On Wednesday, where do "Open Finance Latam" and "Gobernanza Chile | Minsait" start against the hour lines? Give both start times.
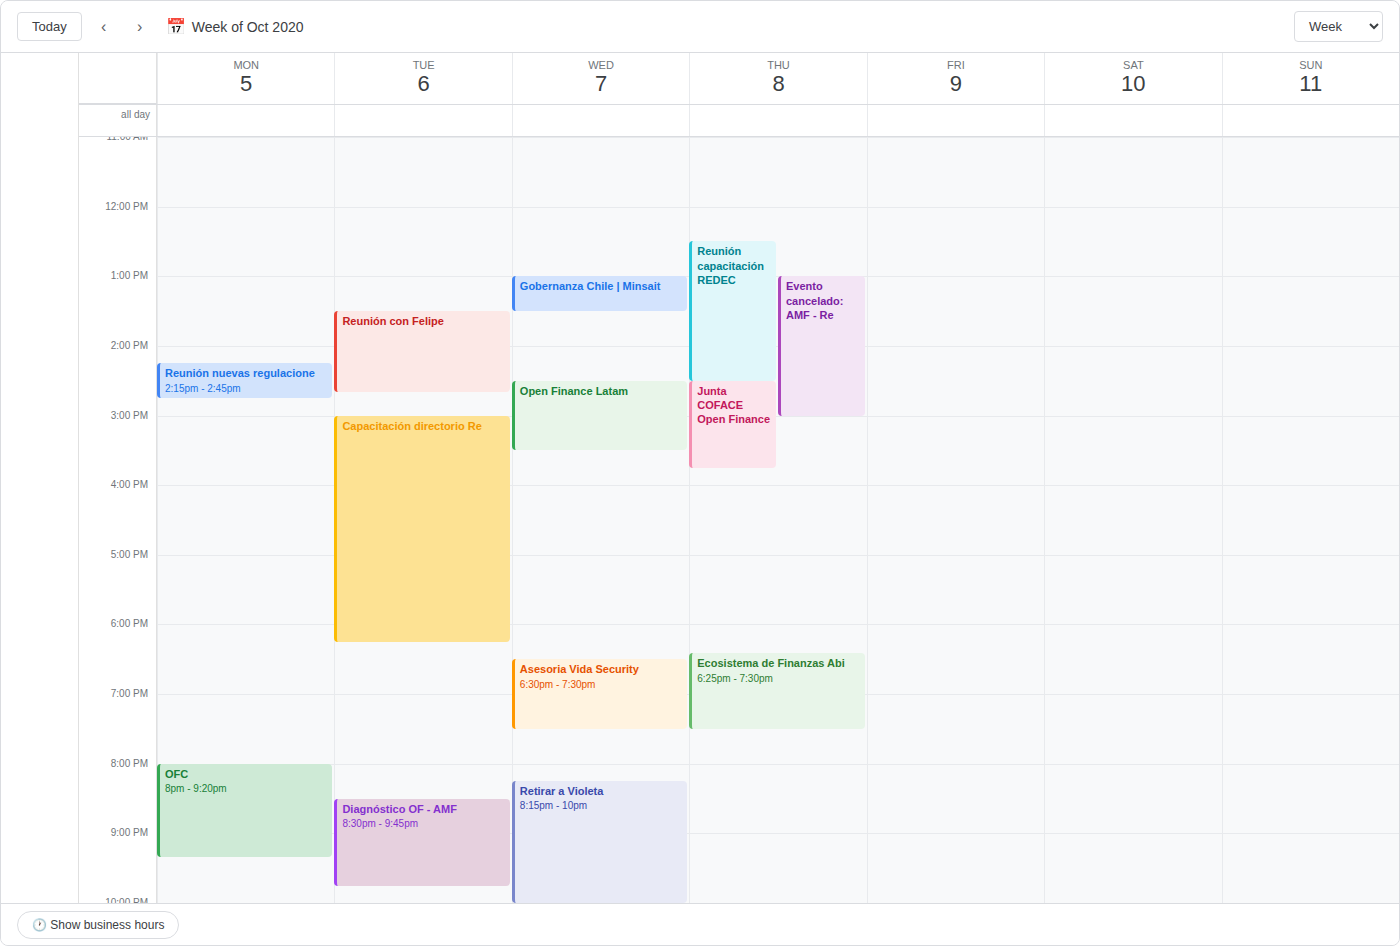
"Open Finance Latam": 2:30 PM, halfway between the 2 PM and 3 PM lines. "Gobernanza Chile | Minsait": 1:00 PM, exactly on the 1 PM line.